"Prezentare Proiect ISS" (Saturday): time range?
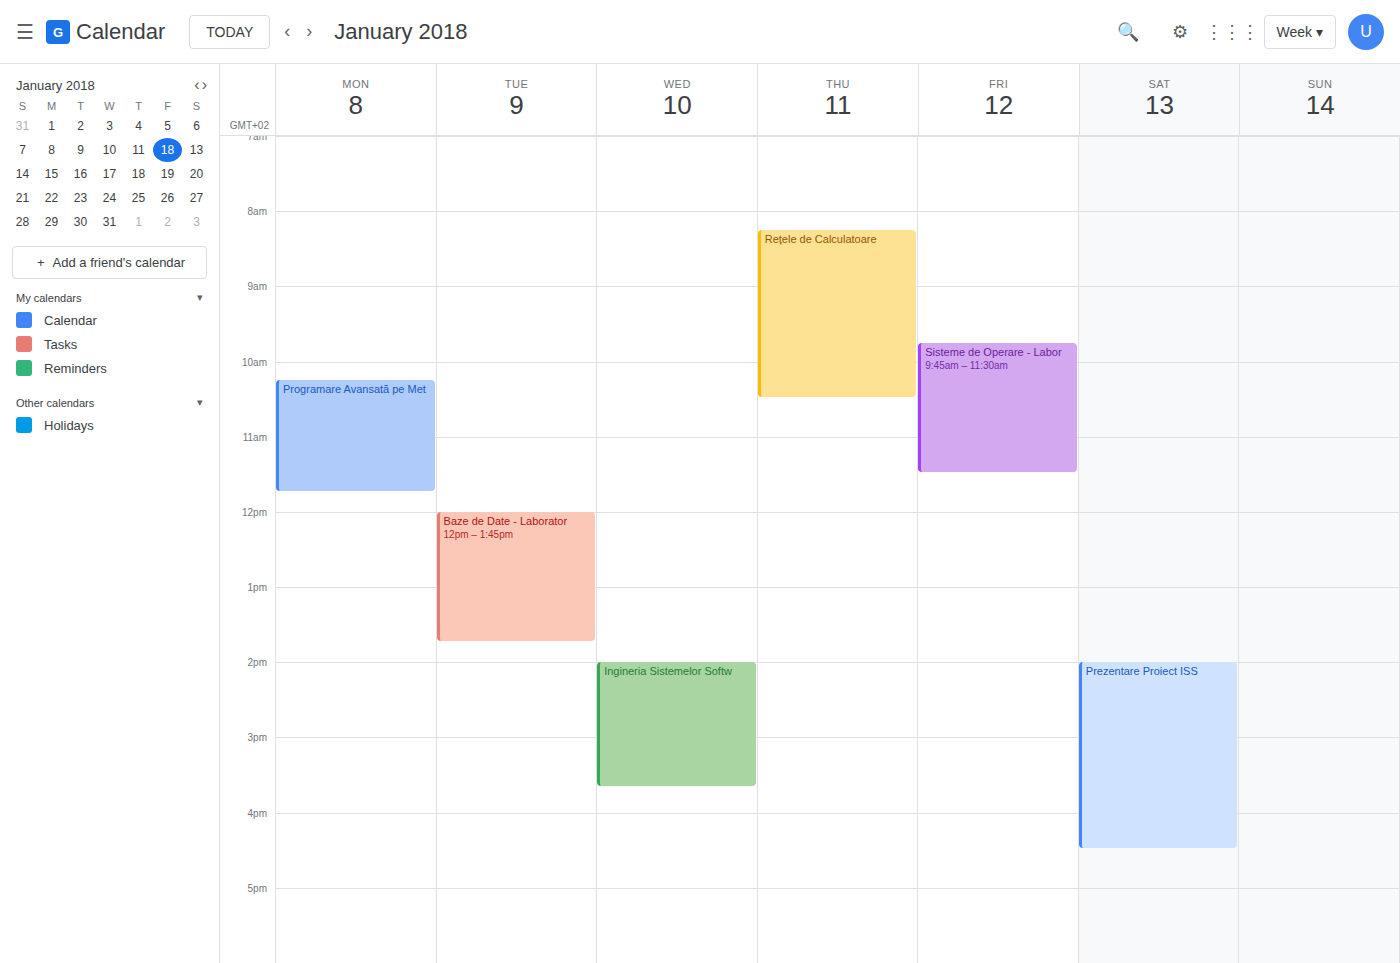
2:00 PM to 4:30 PM